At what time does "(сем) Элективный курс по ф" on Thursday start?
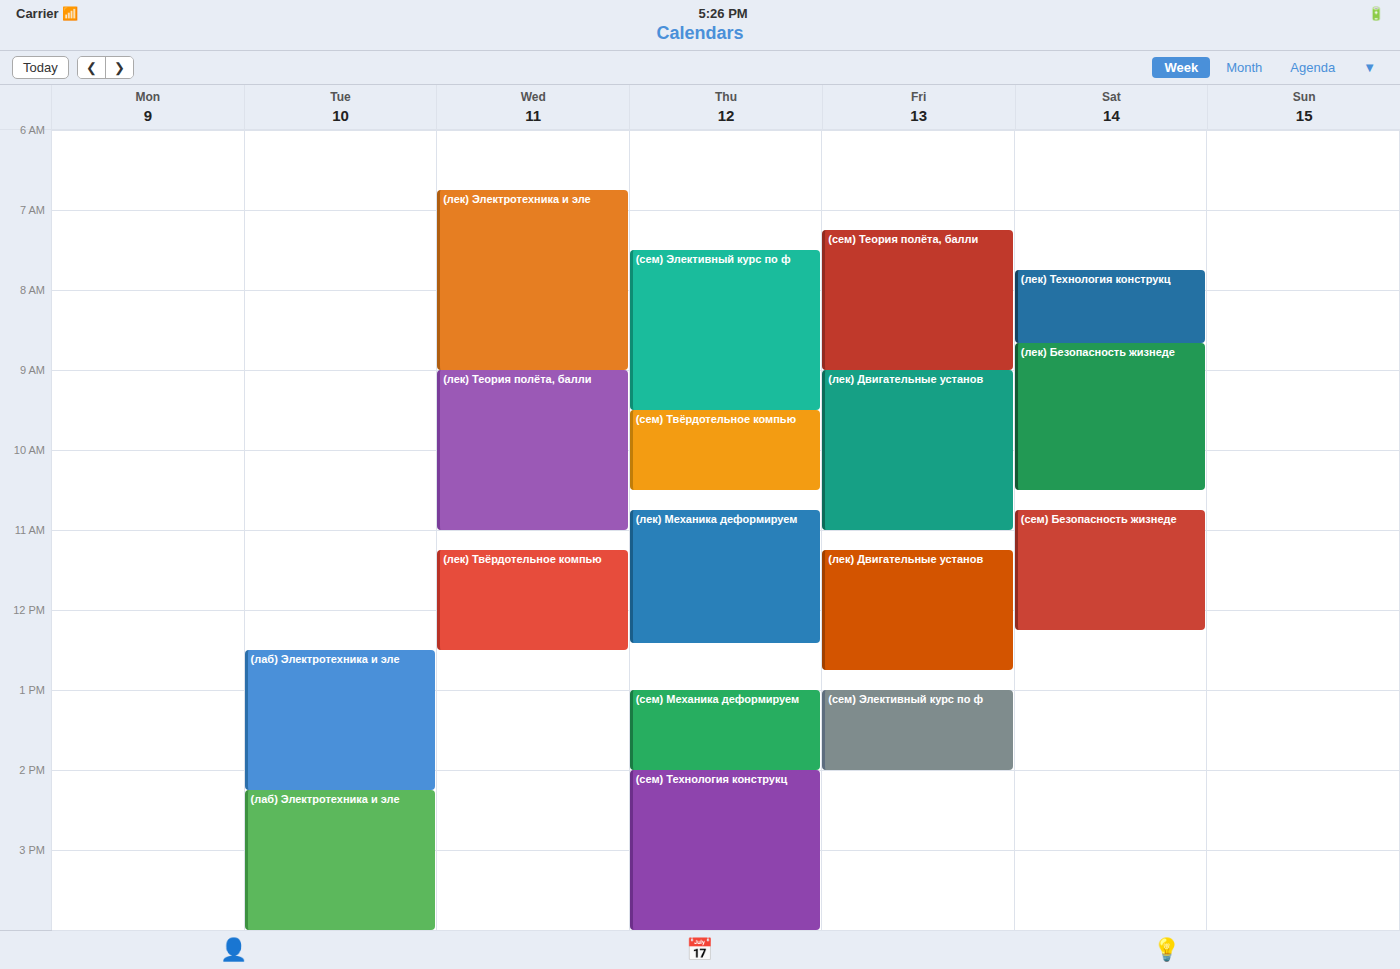
7:30 AM